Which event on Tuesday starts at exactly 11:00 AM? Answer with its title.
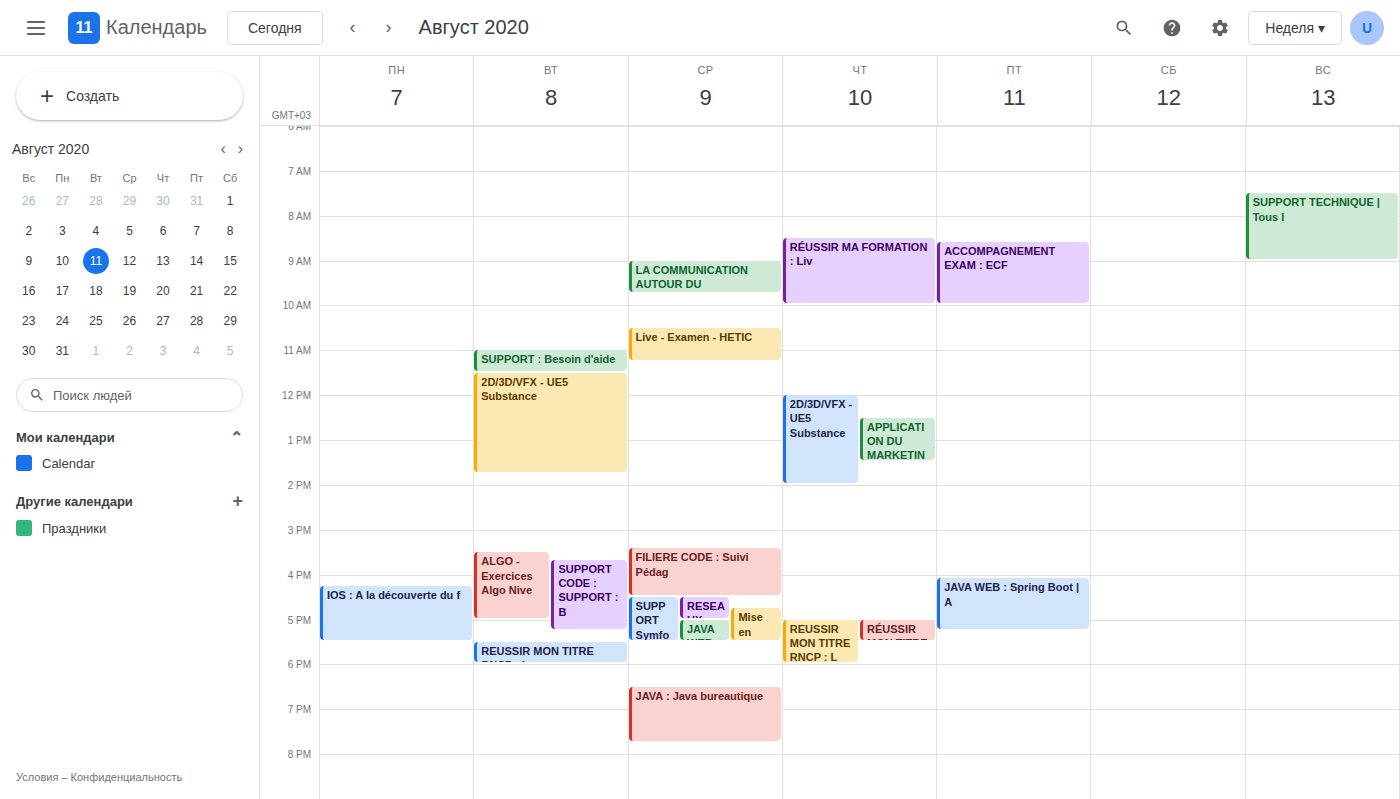
"SUPPORT : Besoin d'aide"